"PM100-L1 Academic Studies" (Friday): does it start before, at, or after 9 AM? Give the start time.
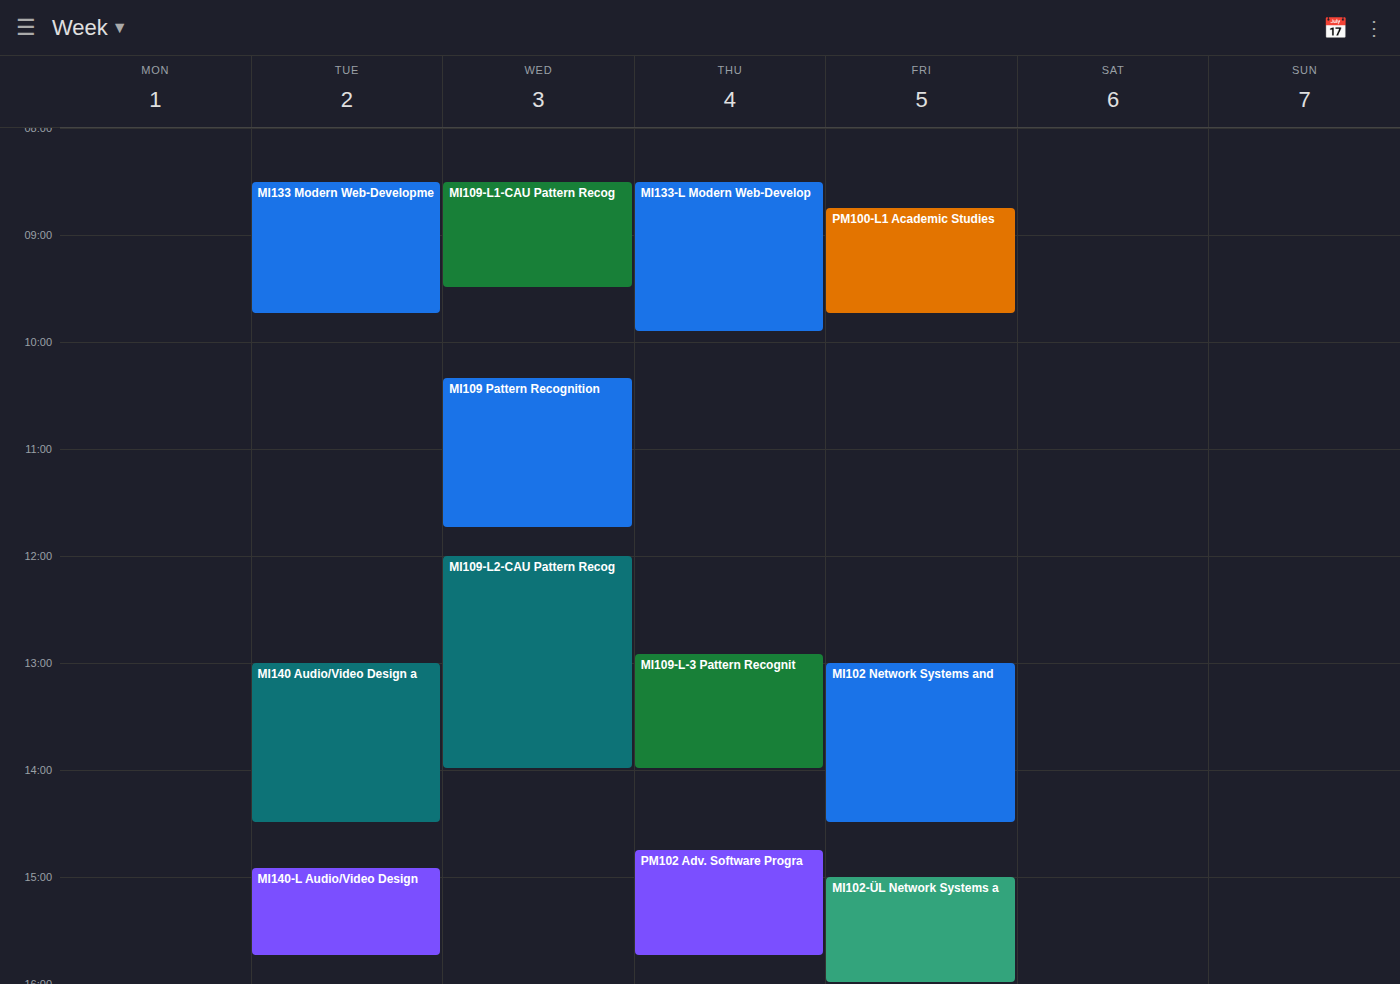
8:45 AM -- before 9 AM, 15 minutes above the 9 AM line.